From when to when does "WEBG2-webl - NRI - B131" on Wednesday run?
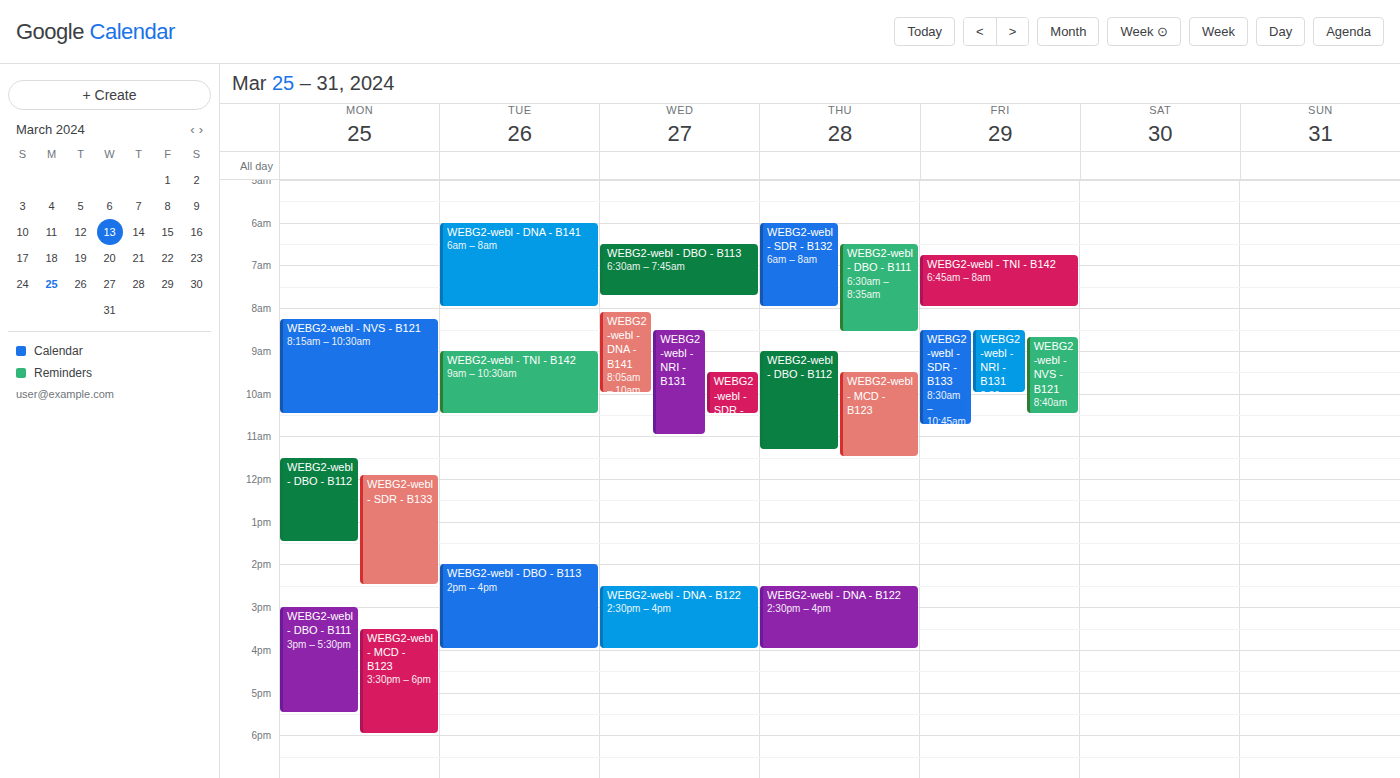
8:30 AM to 11:00 AM